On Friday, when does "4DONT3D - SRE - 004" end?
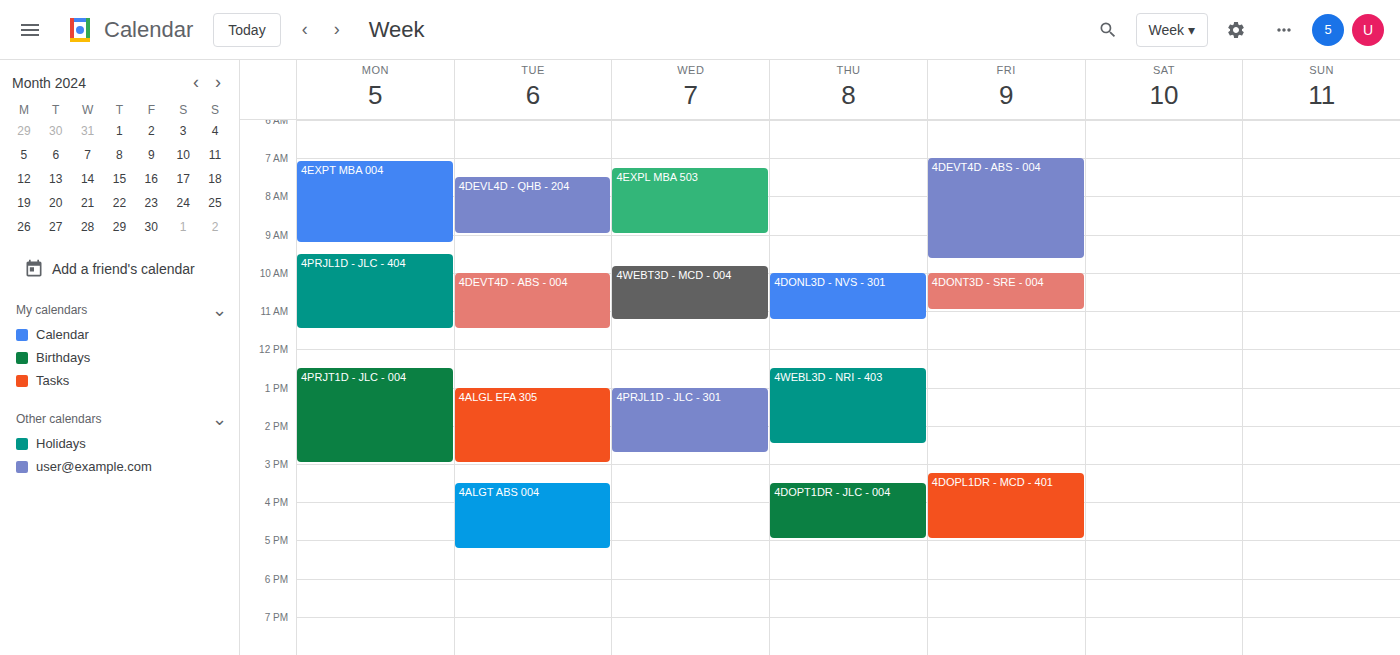
11:00